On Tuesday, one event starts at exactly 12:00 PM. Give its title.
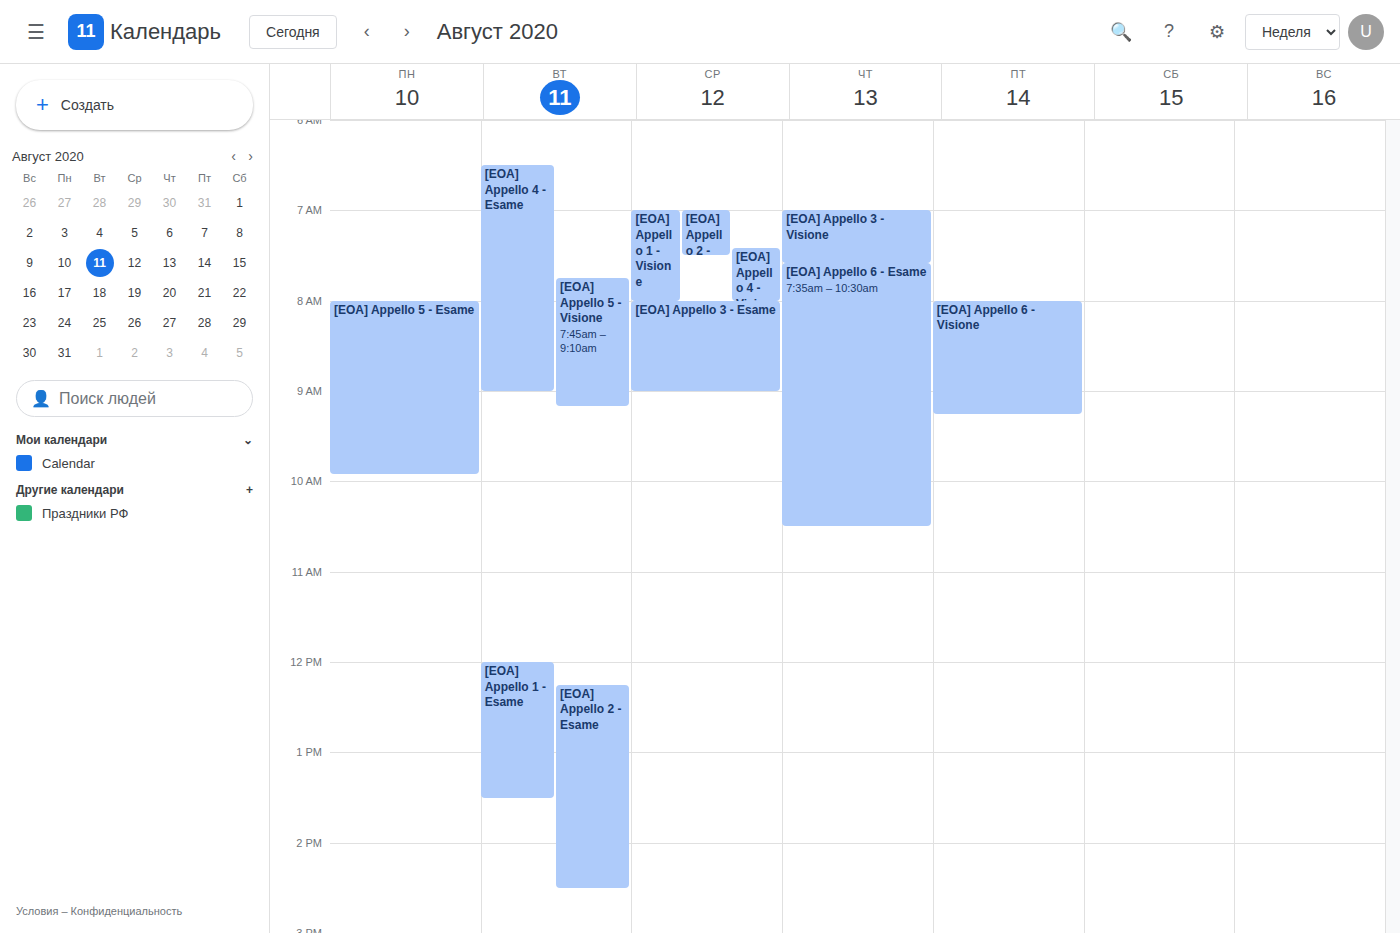
"[EOA] Appello 1 - Esame"